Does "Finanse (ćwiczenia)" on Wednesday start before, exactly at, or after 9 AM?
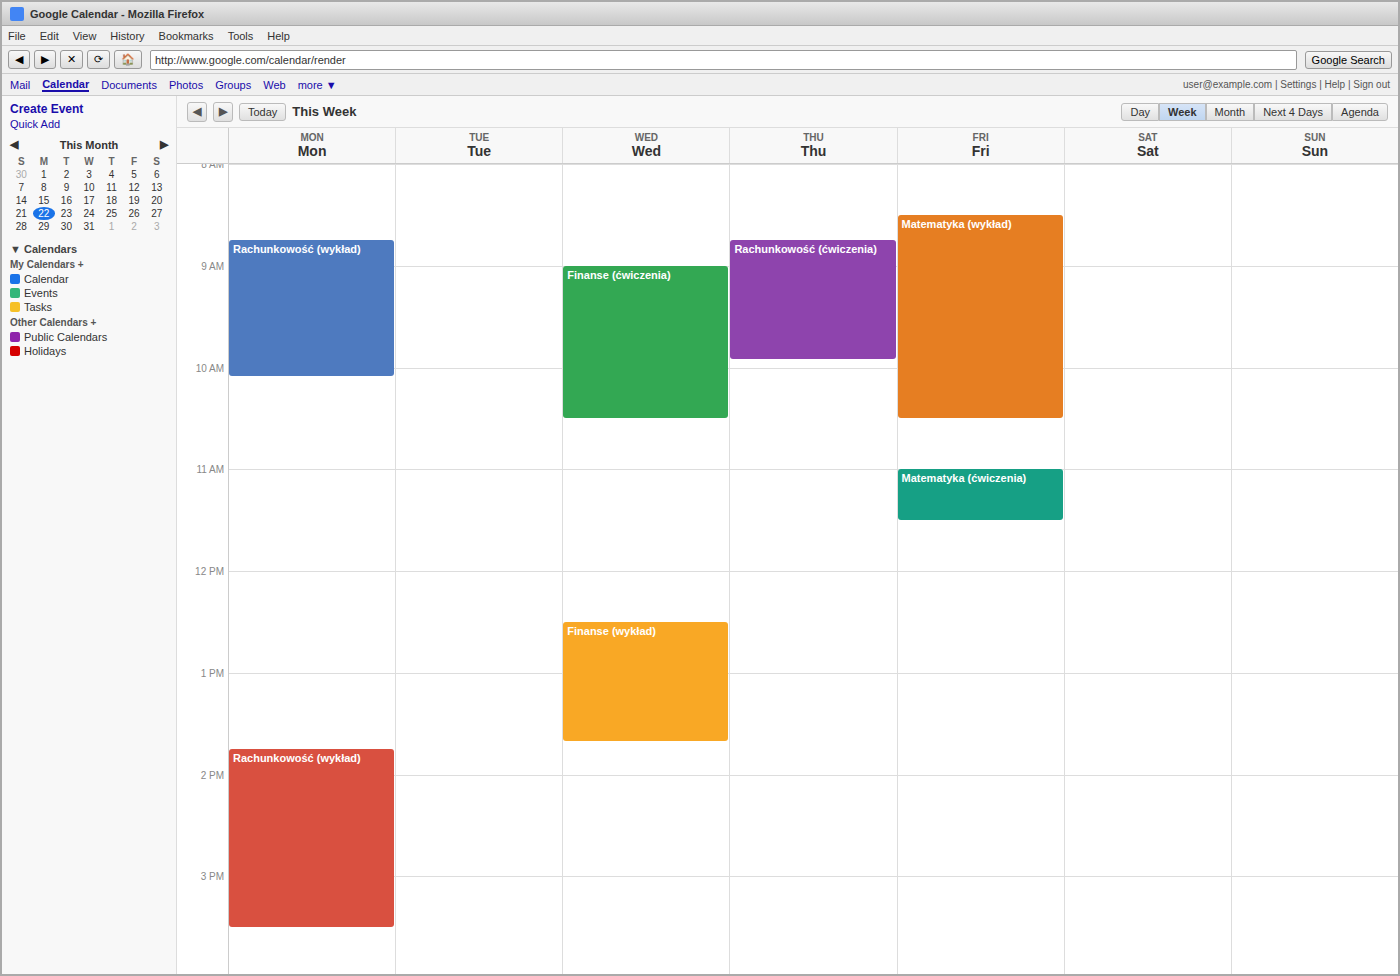
9:00 AM -- exactly at 9 AM, on the 9 AM line.